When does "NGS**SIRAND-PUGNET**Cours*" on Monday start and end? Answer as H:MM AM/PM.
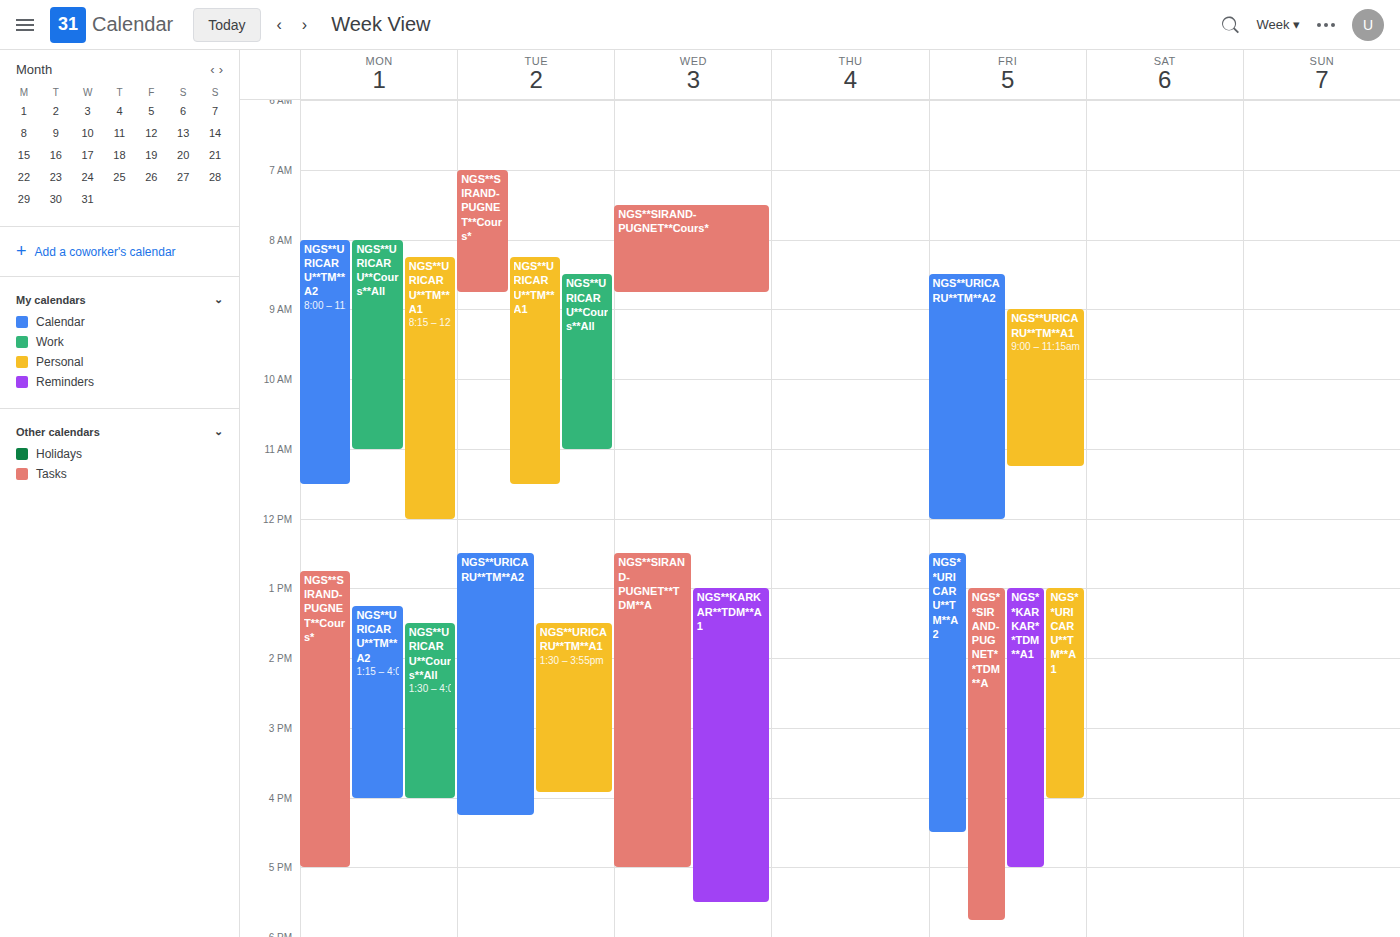
12:45 PM to 5:00 PM